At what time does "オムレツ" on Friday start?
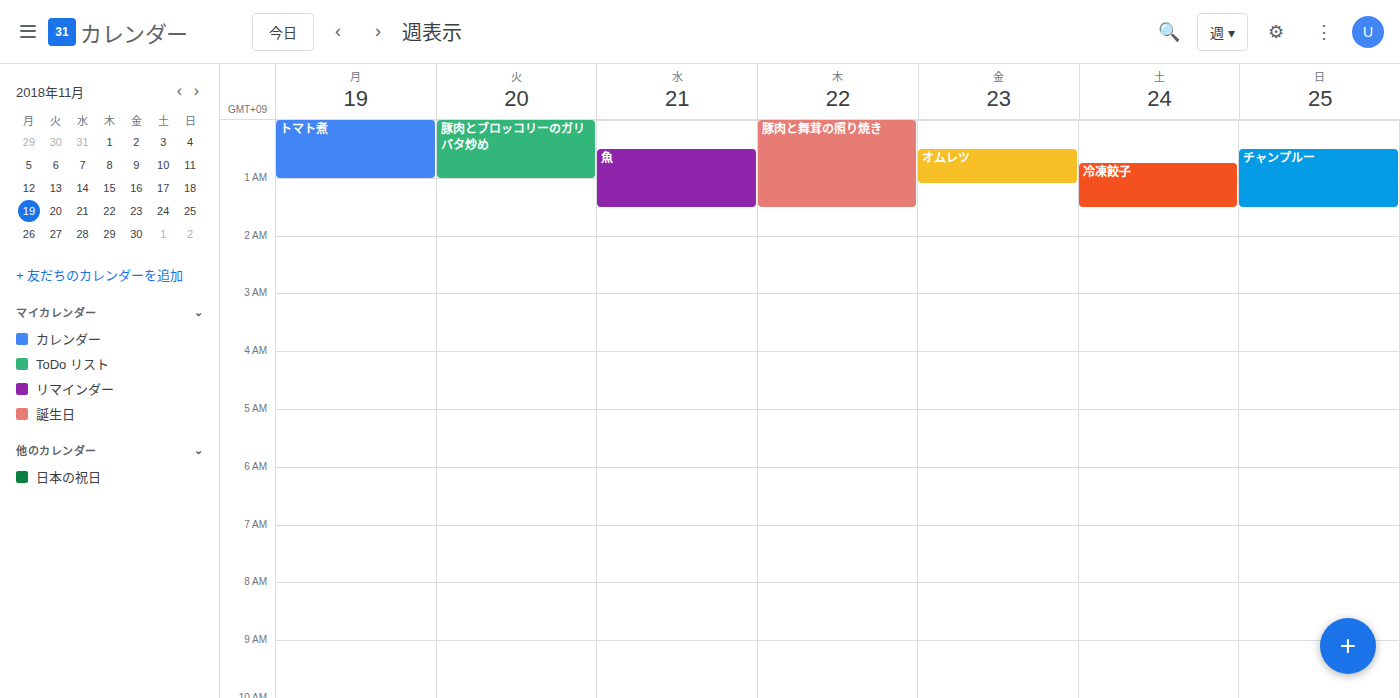
12:30 AM